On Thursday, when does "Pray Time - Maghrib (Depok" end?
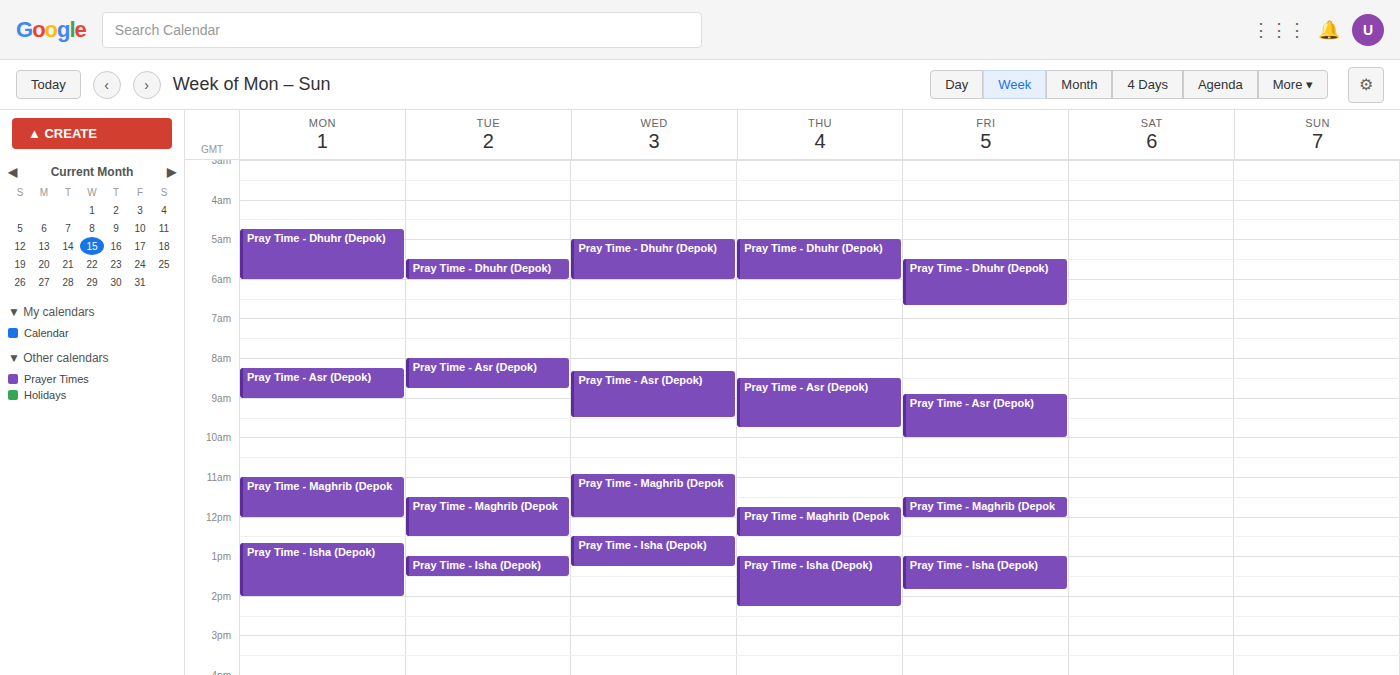
12:30